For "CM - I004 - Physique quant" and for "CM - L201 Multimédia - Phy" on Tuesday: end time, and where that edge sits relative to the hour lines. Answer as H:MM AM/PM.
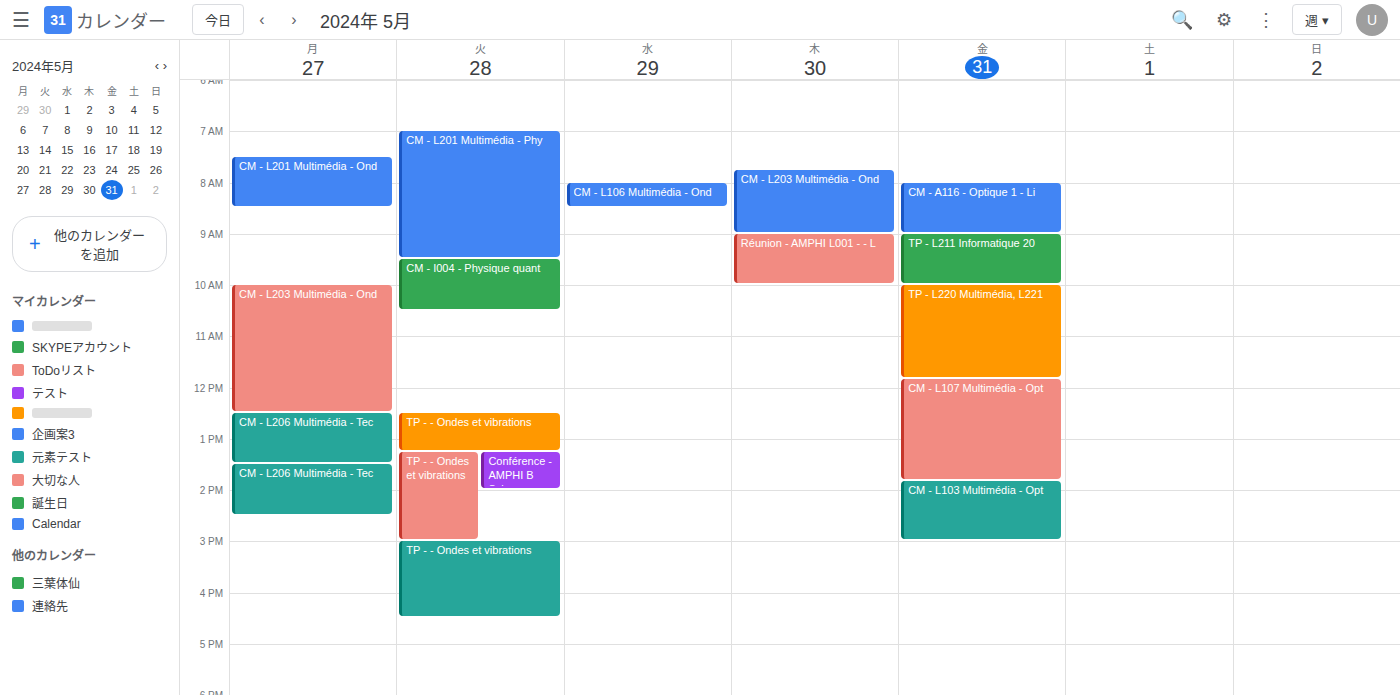
"CM - I004 - Physique quant": 10:30 AM, halfway between the 10 AM and 11 AM lines. "CM - L201 Multimédia - Phy": 9:30 AM, halfway between the 9 AM and 10 AM lines.